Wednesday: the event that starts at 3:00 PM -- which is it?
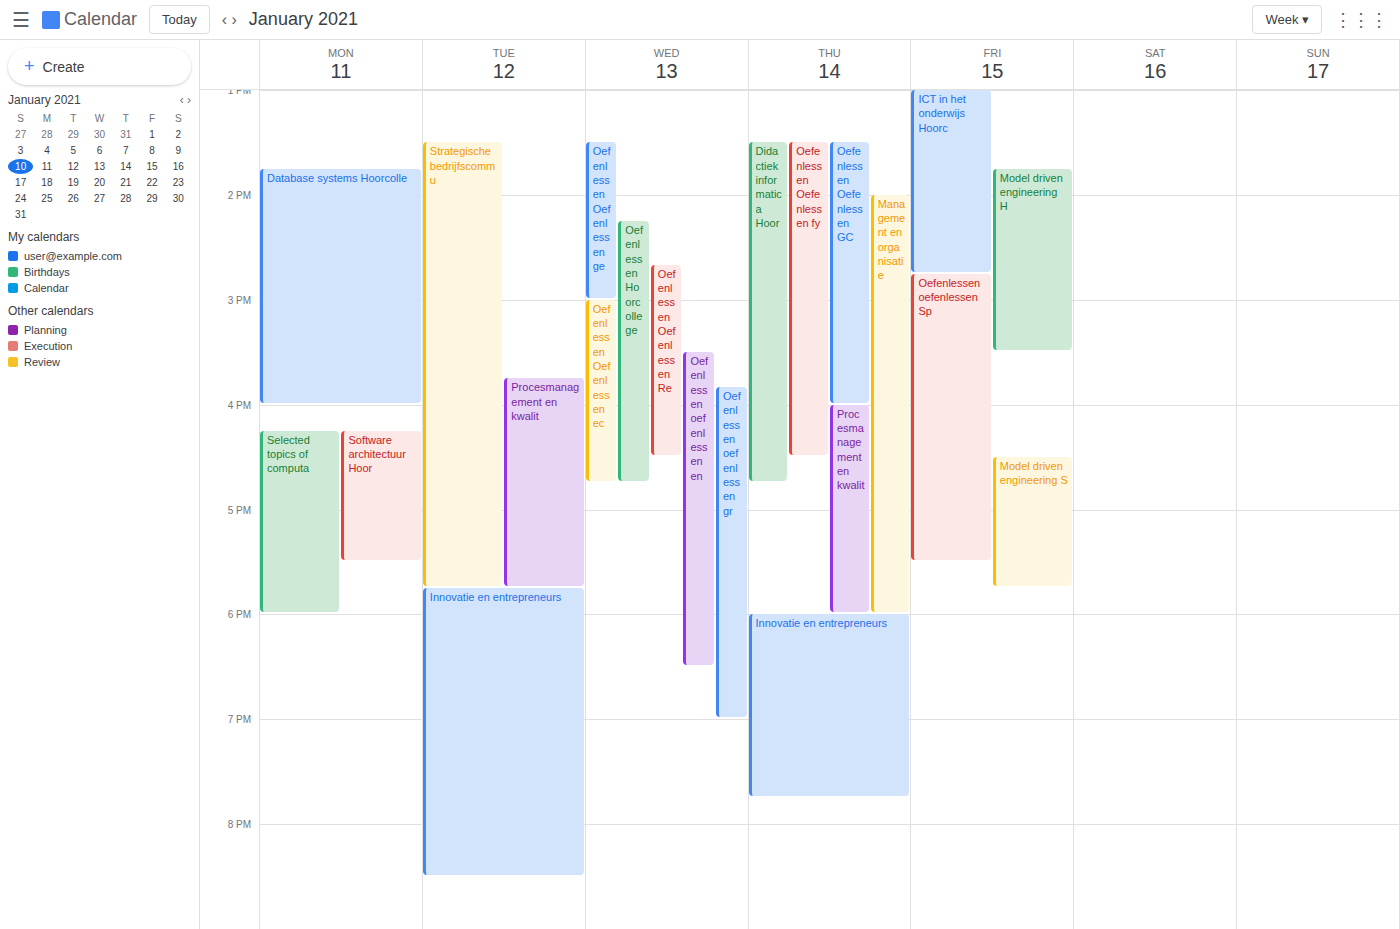
"Oefenlessen Oefenlessen ec"